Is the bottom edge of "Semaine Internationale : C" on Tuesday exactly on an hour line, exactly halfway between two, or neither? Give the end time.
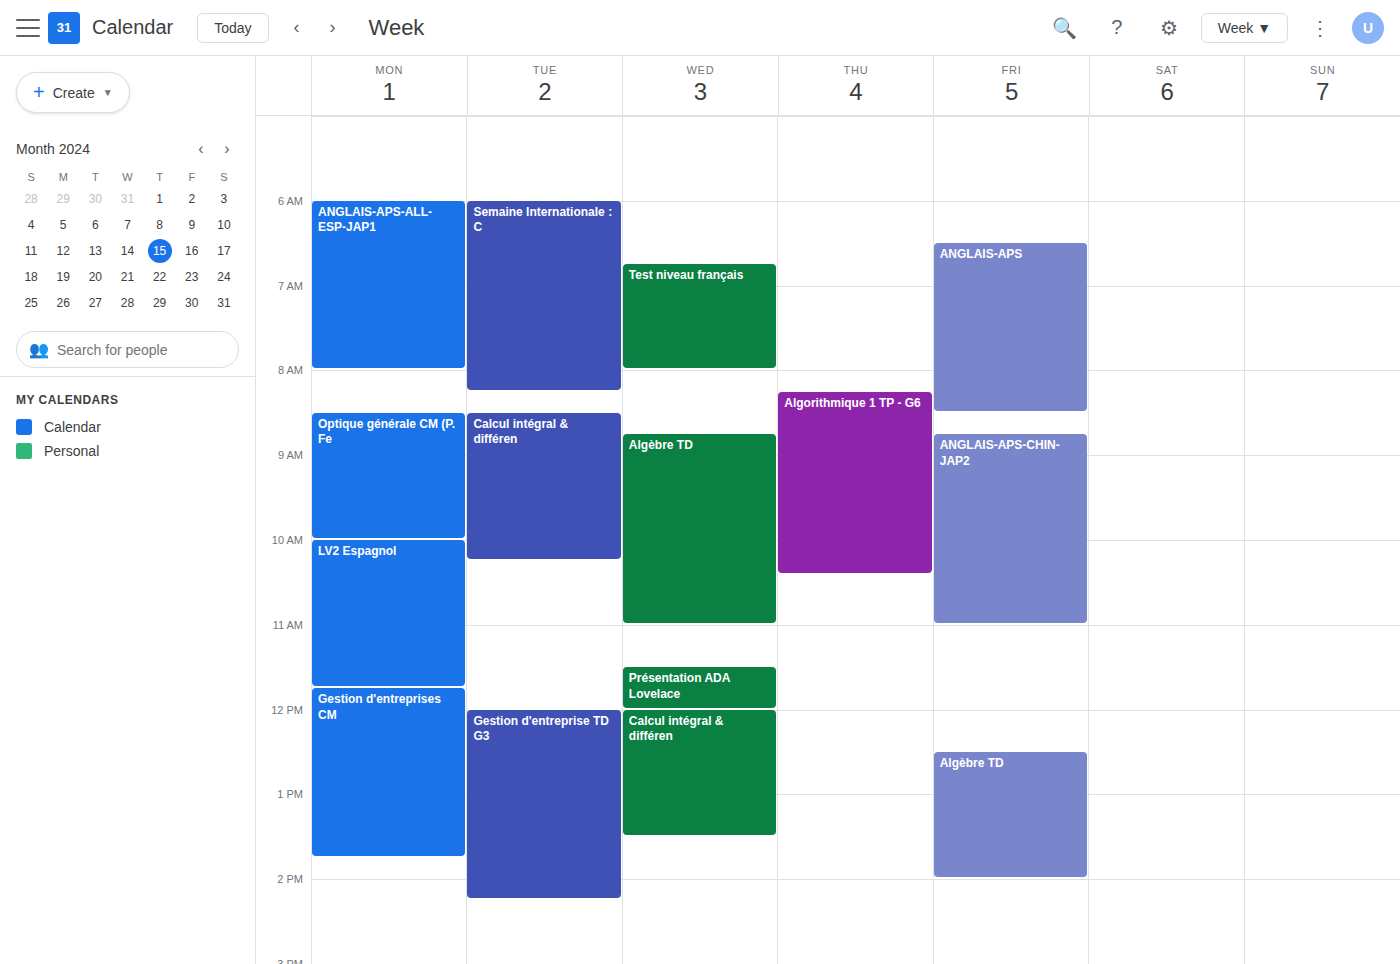
08:15 -- neither: a quarter of the way from the 08:00 line to the 09:00 line.